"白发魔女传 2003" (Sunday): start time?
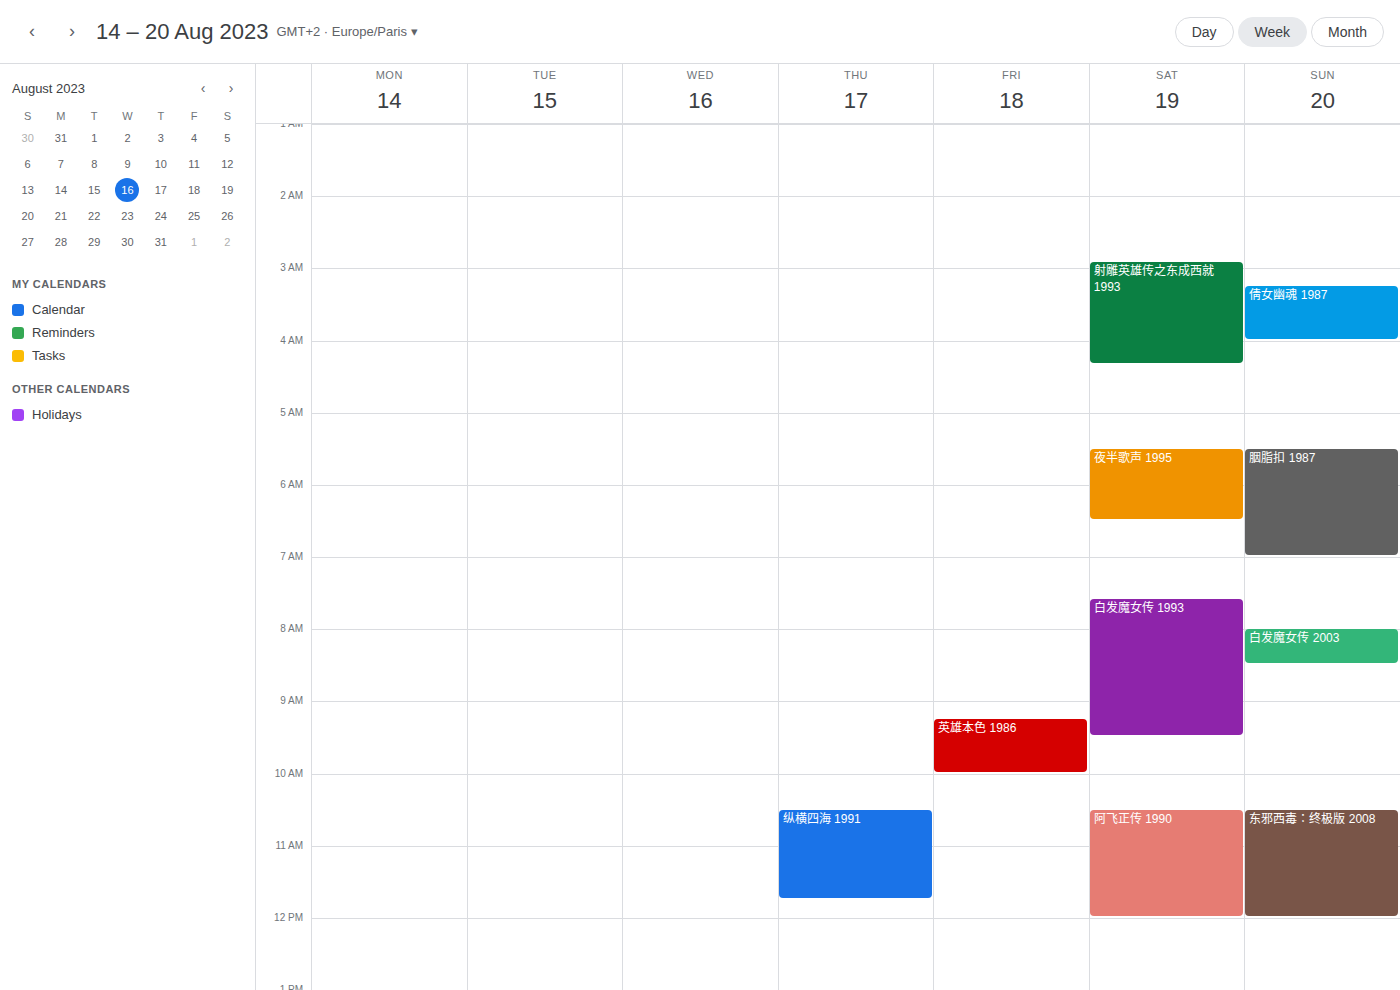
08:00